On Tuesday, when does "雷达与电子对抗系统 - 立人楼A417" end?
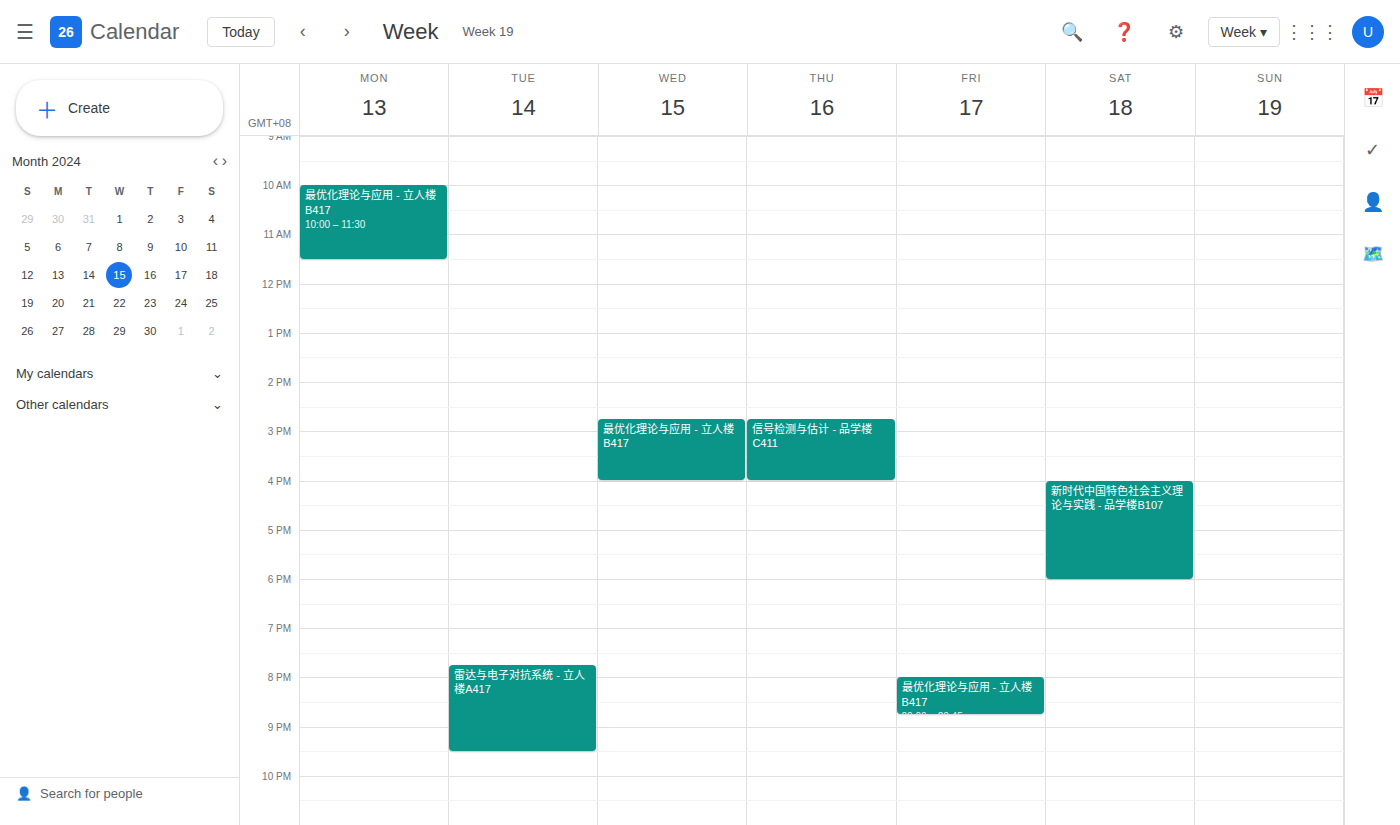
9:30 PM